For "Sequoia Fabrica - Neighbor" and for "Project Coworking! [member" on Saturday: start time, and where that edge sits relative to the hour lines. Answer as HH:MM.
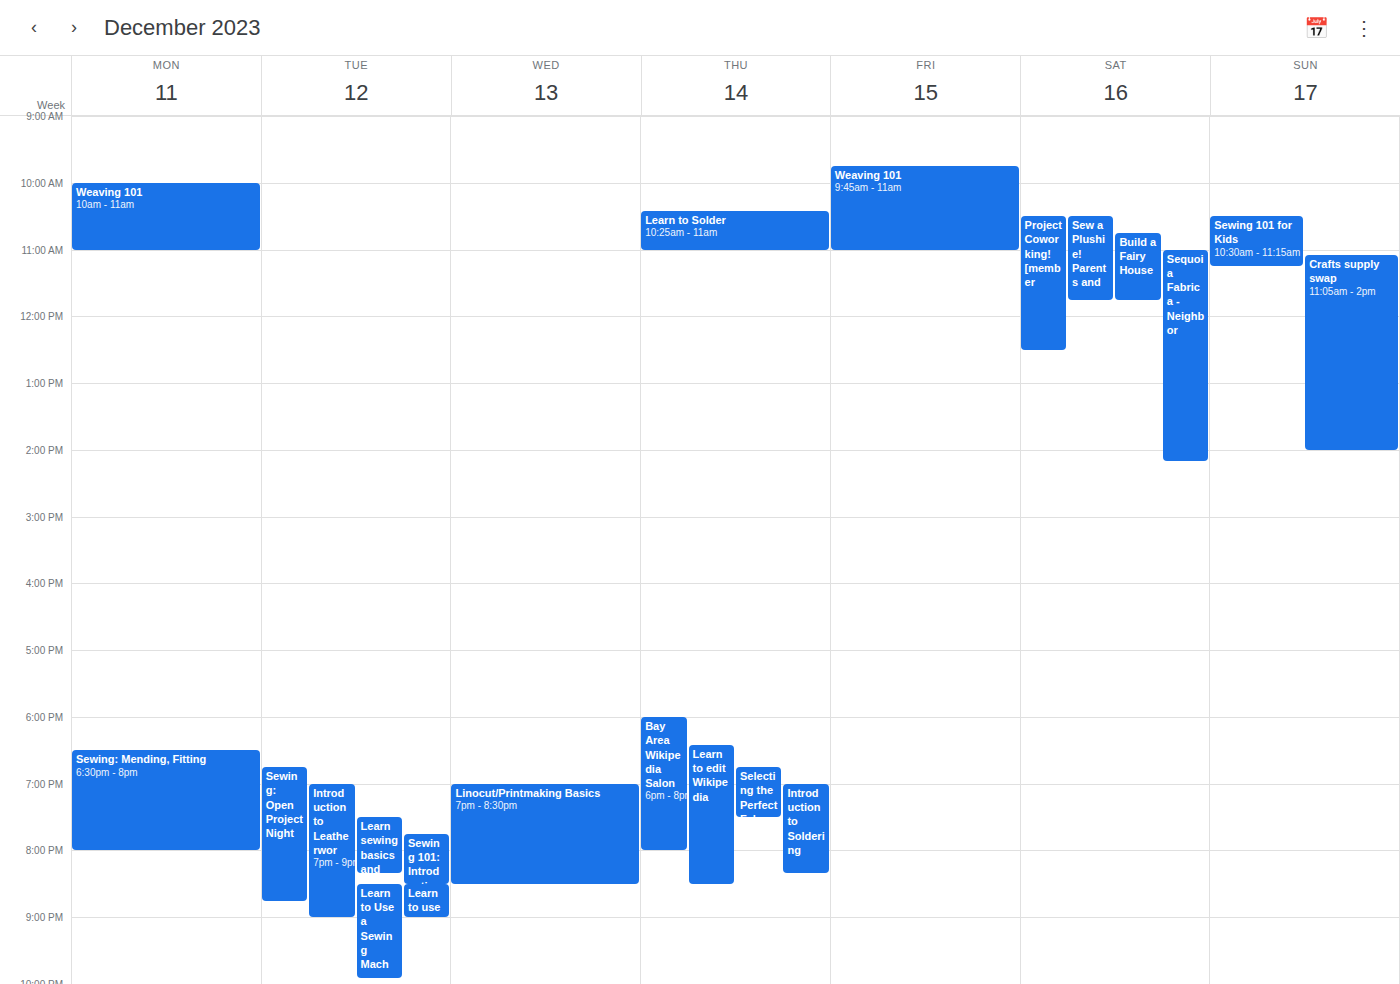
"Sequoia Fabrica - Neighbor": 11:00, exactly on the 11:00 line. "Project Coworking! [member": 10:30, halfway between the 10:00 and 11:00 lines.